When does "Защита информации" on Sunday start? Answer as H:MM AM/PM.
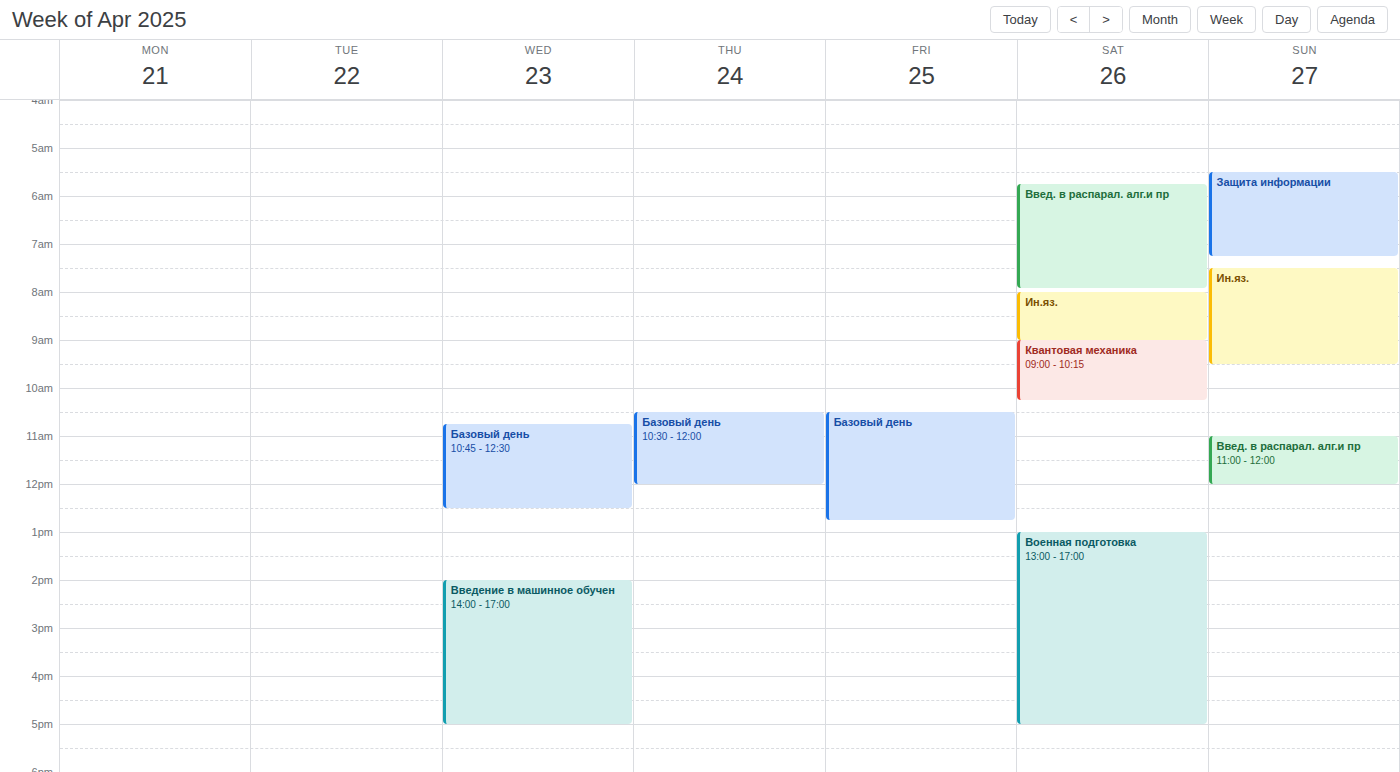
5:30 AM